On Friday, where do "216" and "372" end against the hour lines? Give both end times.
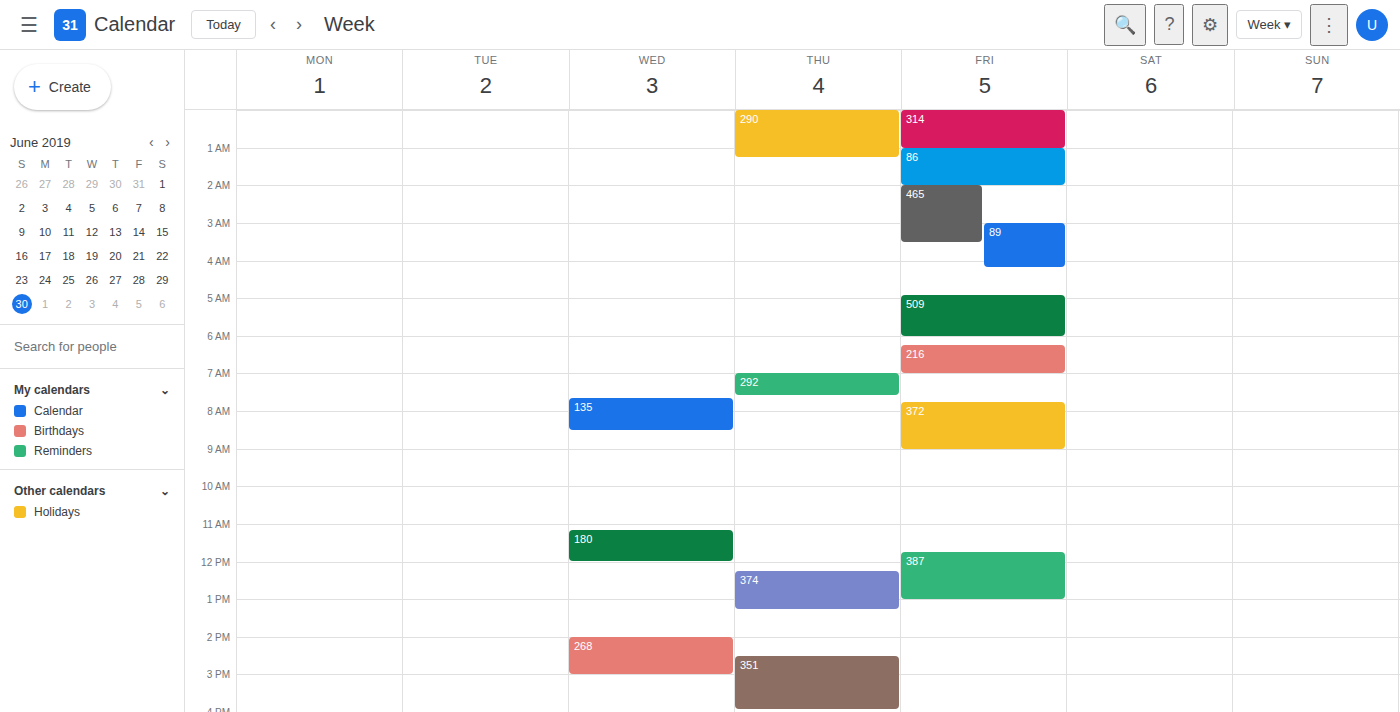
"216": 7:00 AM, exactly on the 7 AM line. "372": 9:00 AM, exactly on the 9 AM line.